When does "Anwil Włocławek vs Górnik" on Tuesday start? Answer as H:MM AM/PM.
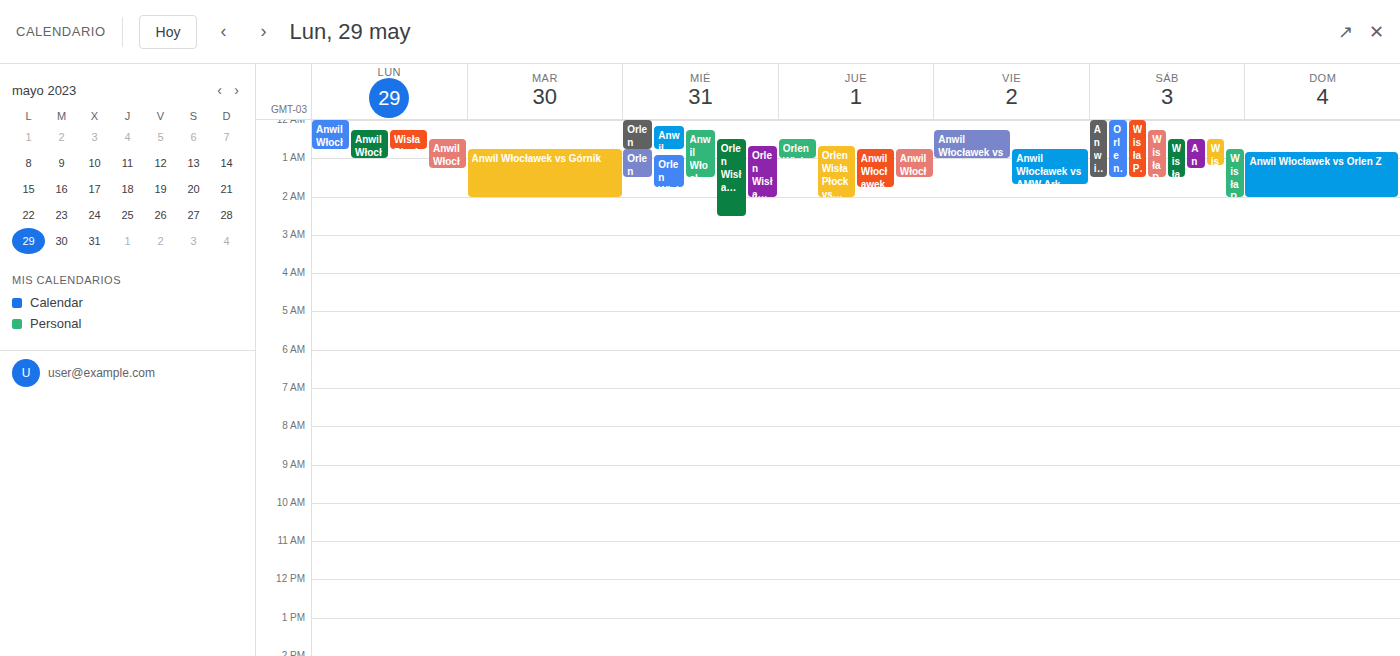
12:45 AM